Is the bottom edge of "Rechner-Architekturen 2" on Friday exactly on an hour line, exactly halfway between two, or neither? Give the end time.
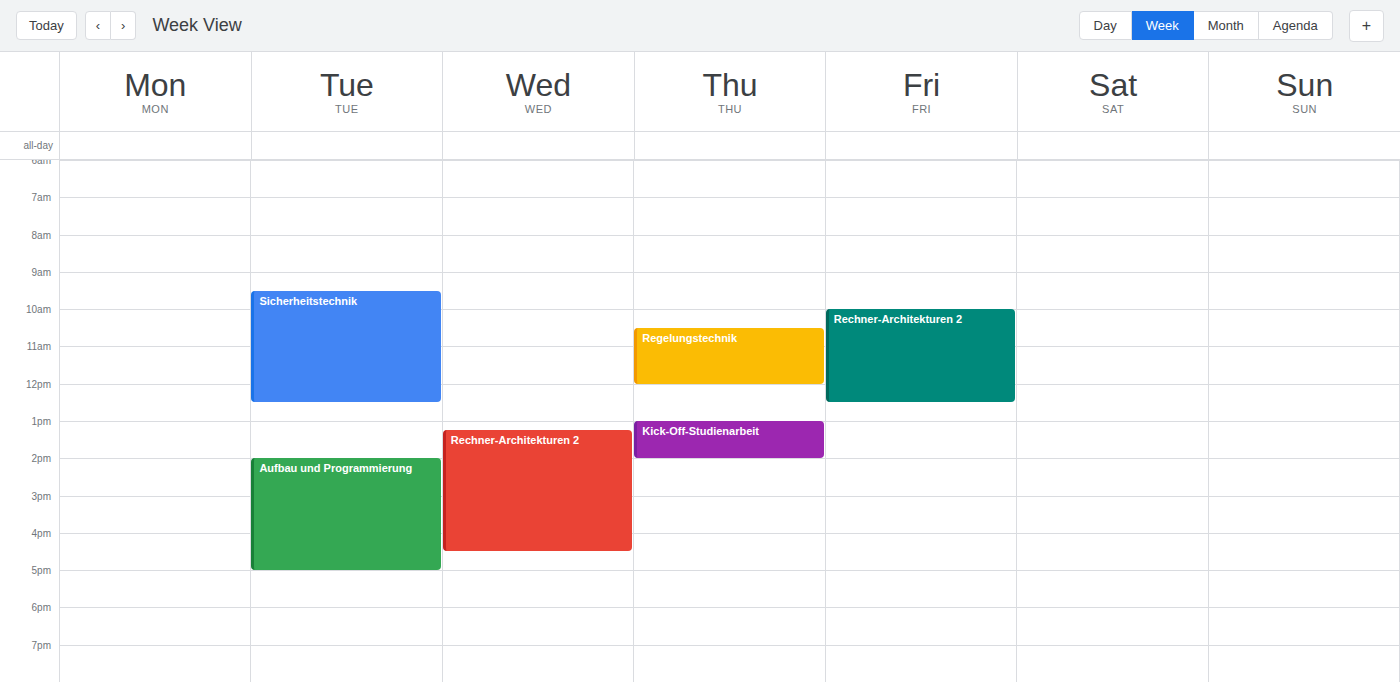
12:30 -- halfway between the 12:00 and 13:00 lines.